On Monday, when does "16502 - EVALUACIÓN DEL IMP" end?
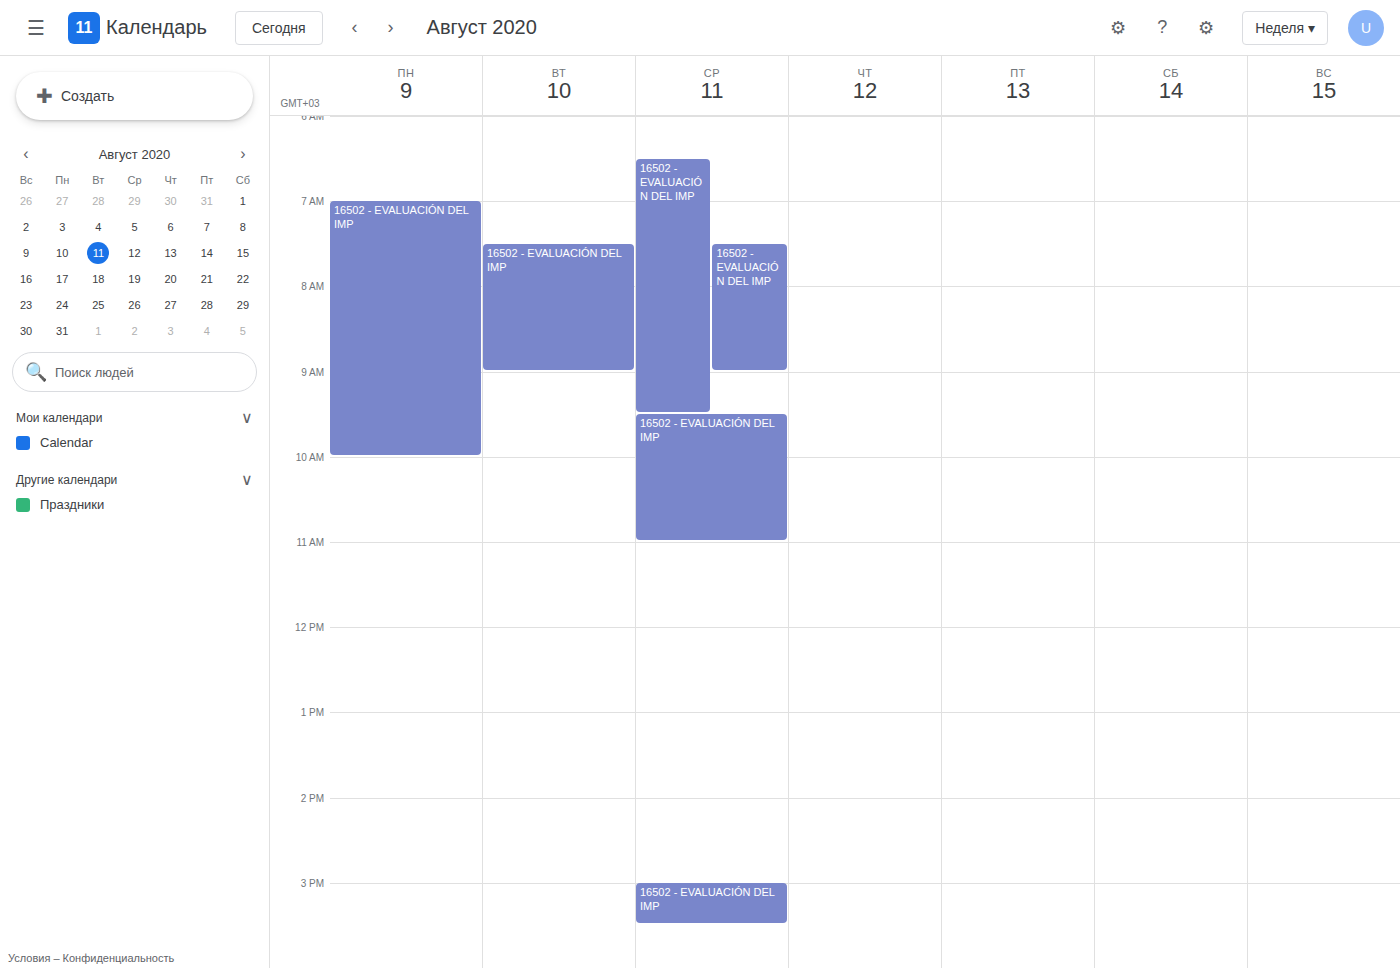
10:00